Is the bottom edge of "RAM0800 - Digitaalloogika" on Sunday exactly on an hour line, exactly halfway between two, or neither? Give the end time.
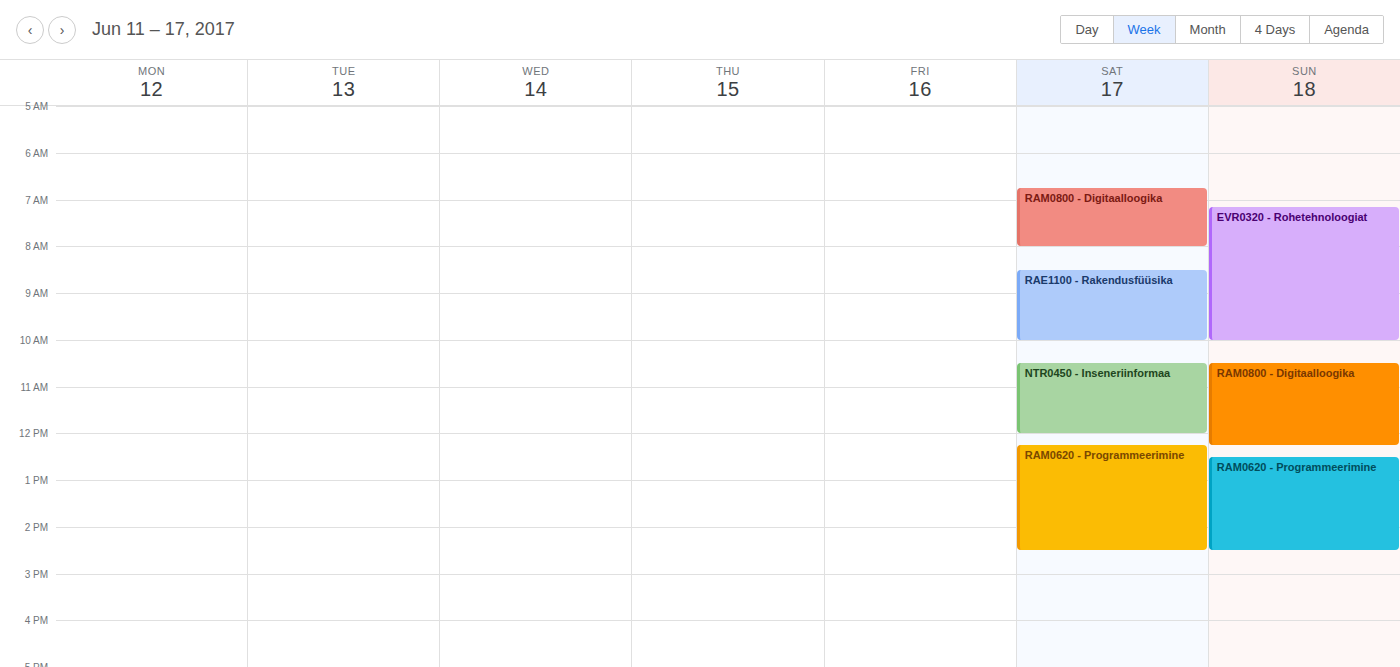
12:15 PM -- neither: a quarter of the way from the 12 PM line to the 1 PM line.